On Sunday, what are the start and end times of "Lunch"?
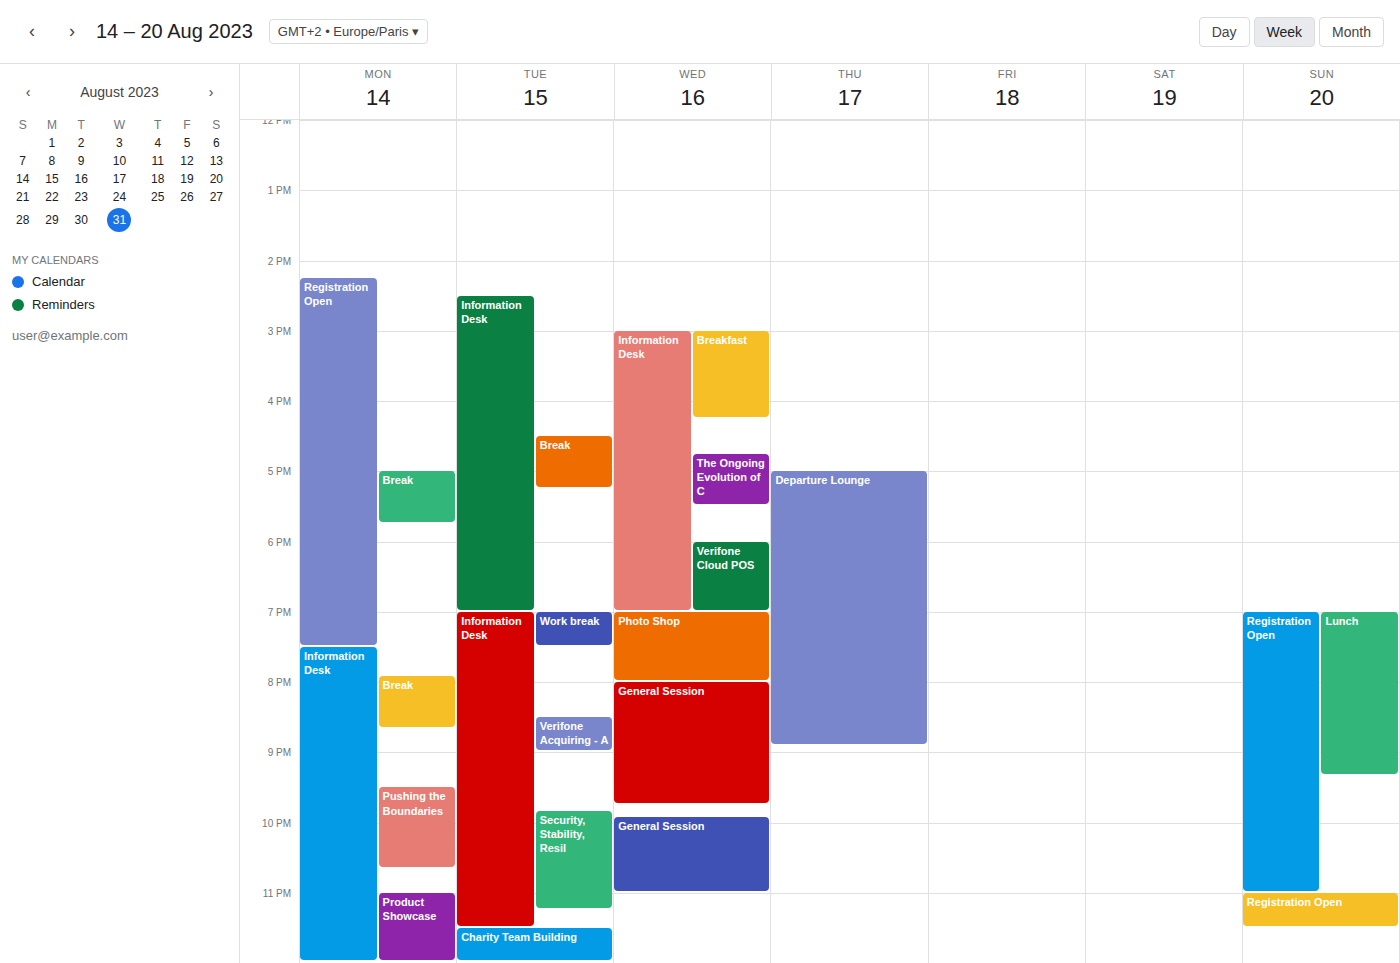
19:00 to 21:20